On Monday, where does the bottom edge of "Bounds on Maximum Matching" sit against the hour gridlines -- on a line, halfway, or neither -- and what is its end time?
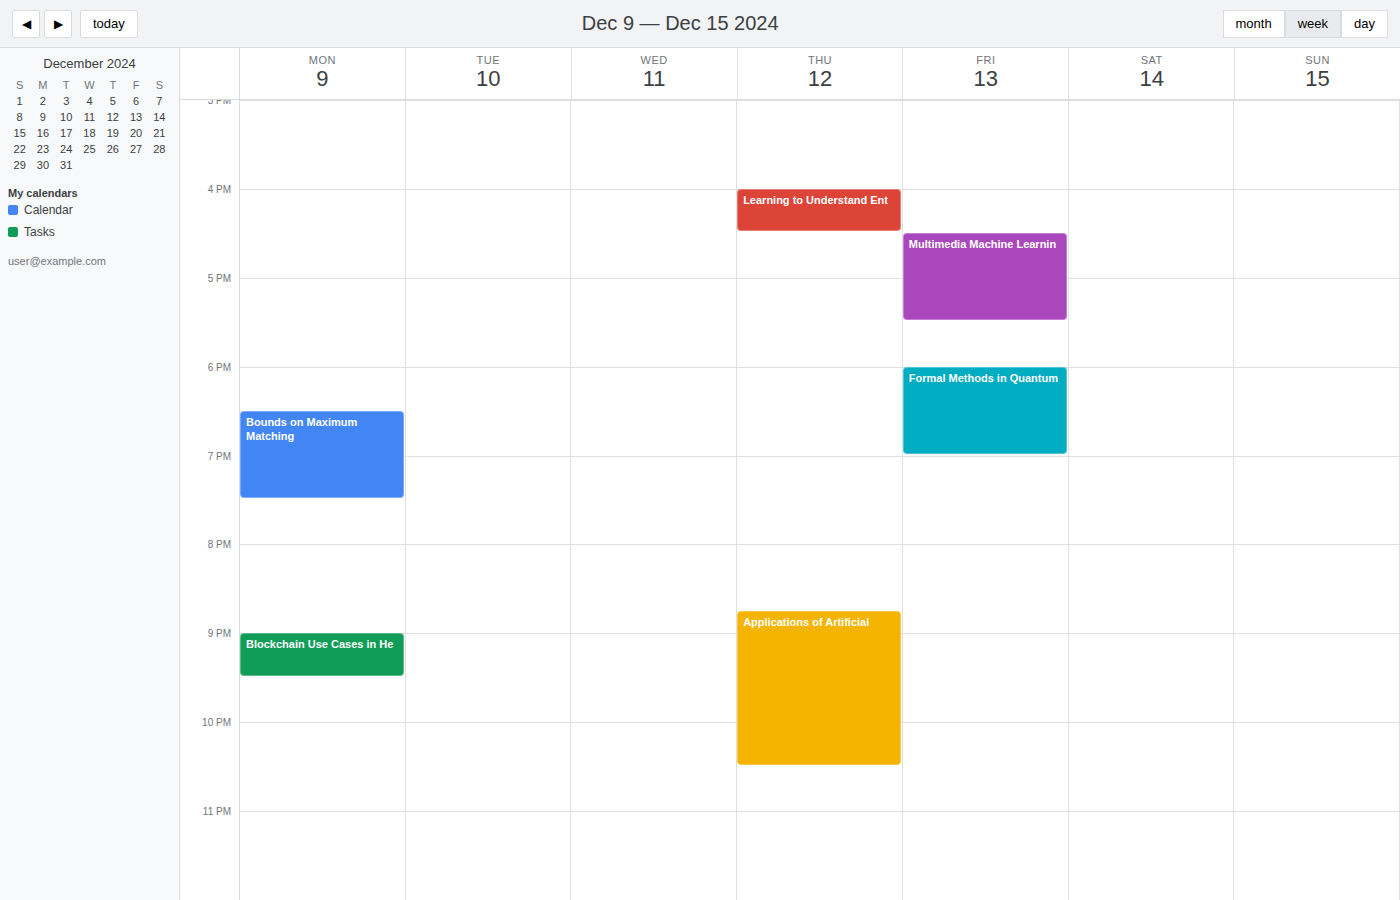
7:30 PM -- halfway between the 7 PM and 8 PM lines.